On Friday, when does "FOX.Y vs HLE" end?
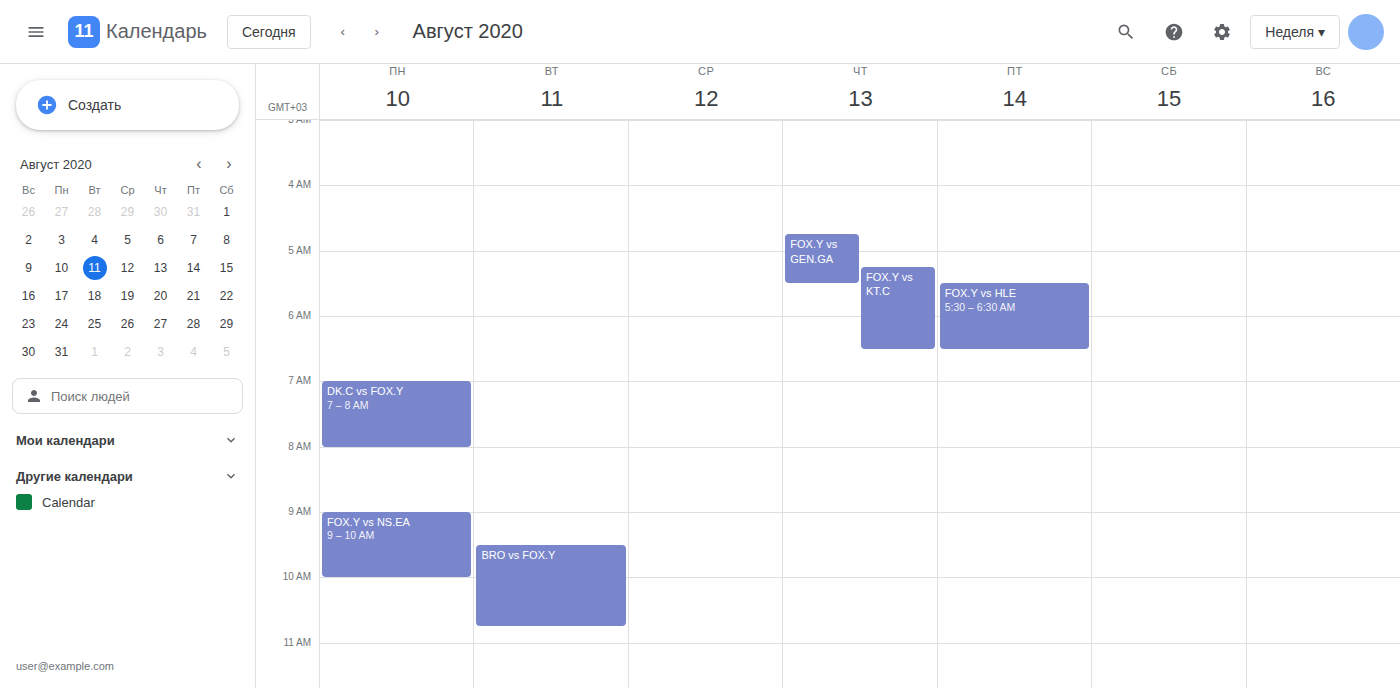
6:30 AM